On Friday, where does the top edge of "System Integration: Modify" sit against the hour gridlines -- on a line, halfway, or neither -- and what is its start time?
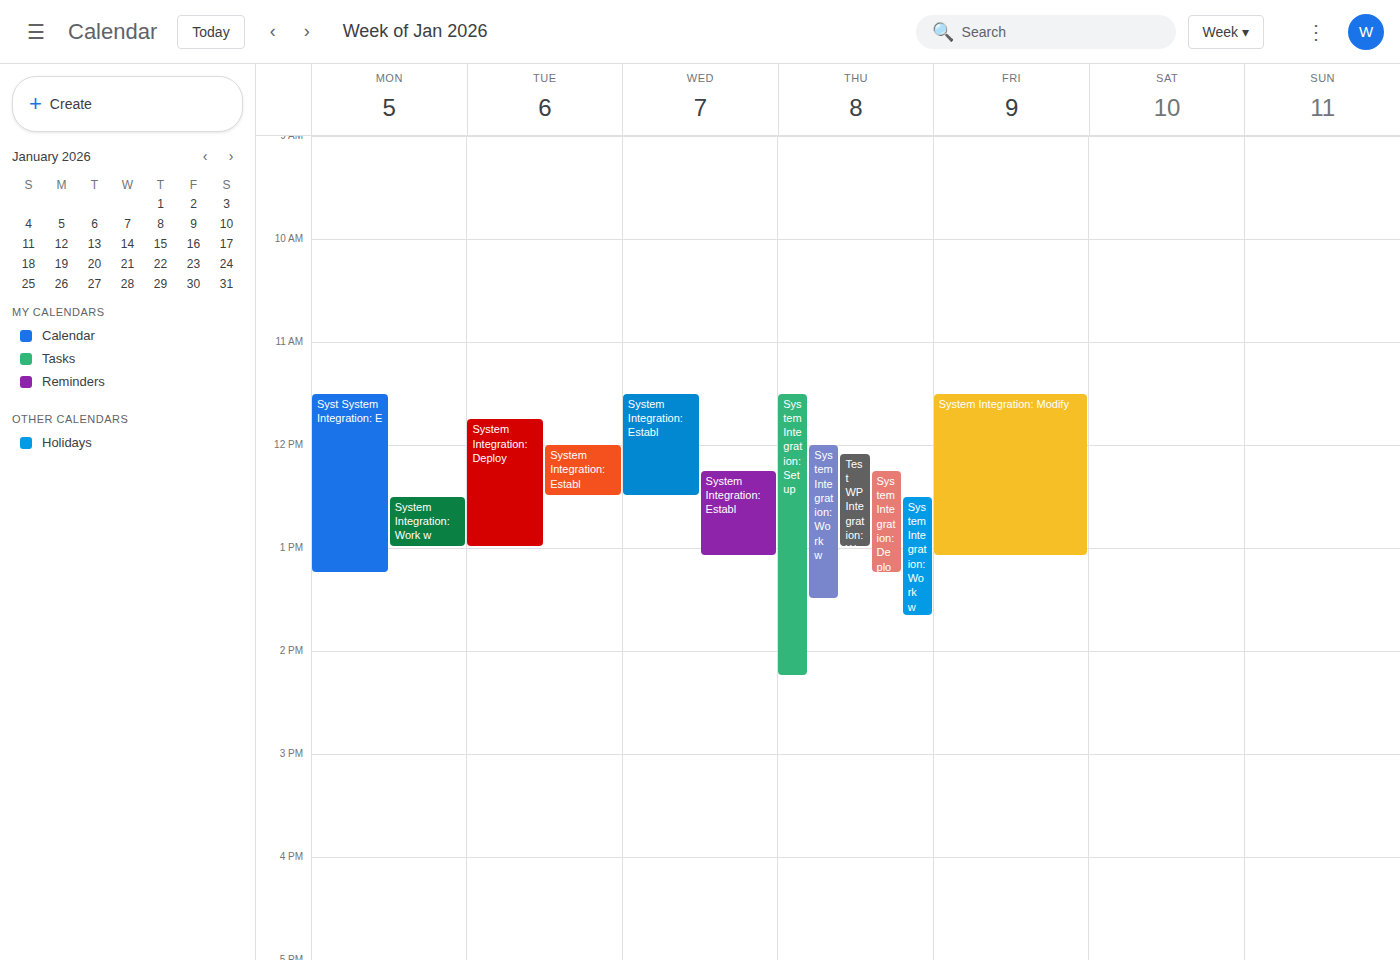
11:30 AM -- halfway between the 11 AM and 12 PM lines.